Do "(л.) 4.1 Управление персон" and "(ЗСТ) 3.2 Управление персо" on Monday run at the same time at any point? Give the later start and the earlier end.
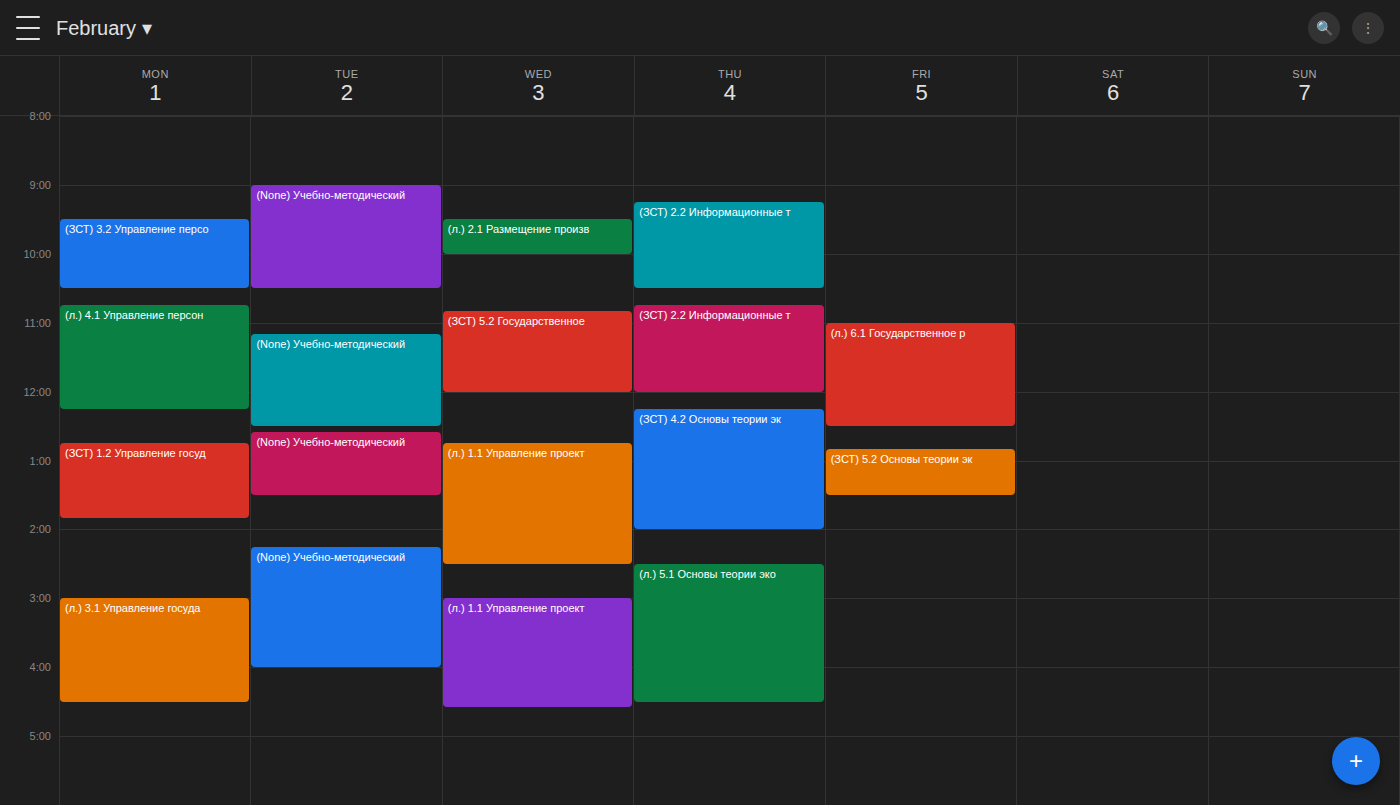
"(ЗСТ) 3.2 Управление персо" ends at 10:30 AM and "(л.) 4.1 Управление персон" starts at 10:45 AM -- no overlap.